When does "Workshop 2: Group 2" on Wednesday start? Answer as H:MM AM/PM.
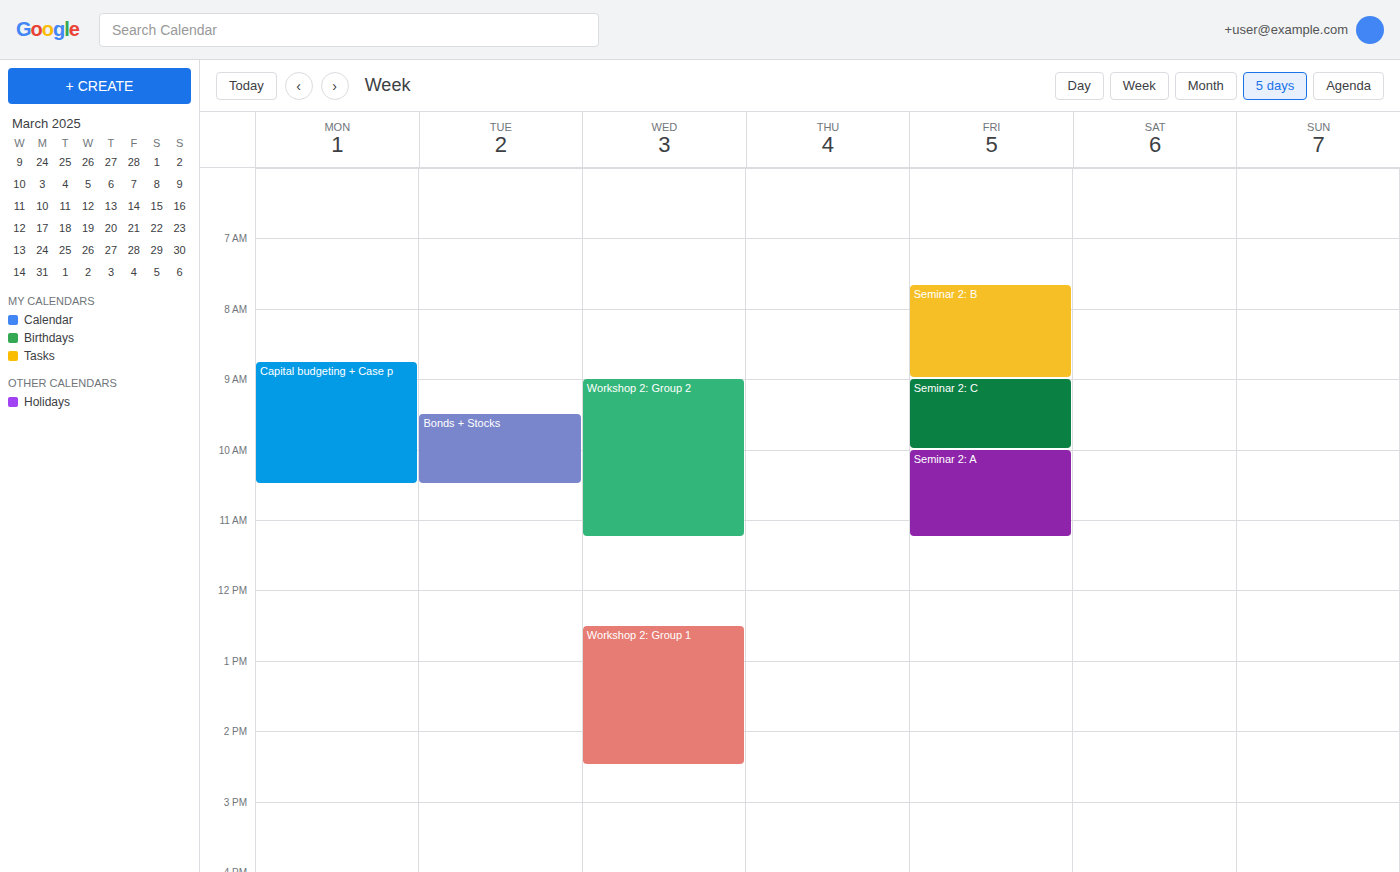
9:00 AM